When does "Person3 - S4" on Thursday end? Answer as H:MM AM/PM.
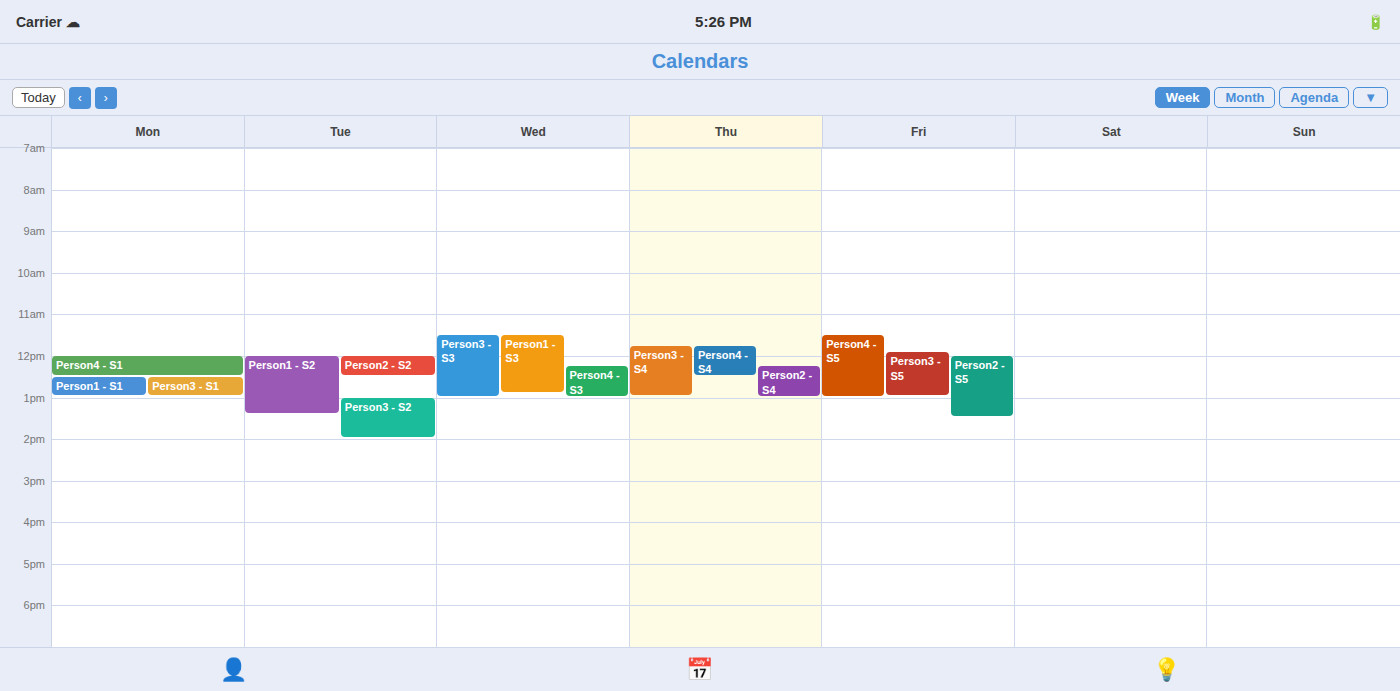
1:00 PM